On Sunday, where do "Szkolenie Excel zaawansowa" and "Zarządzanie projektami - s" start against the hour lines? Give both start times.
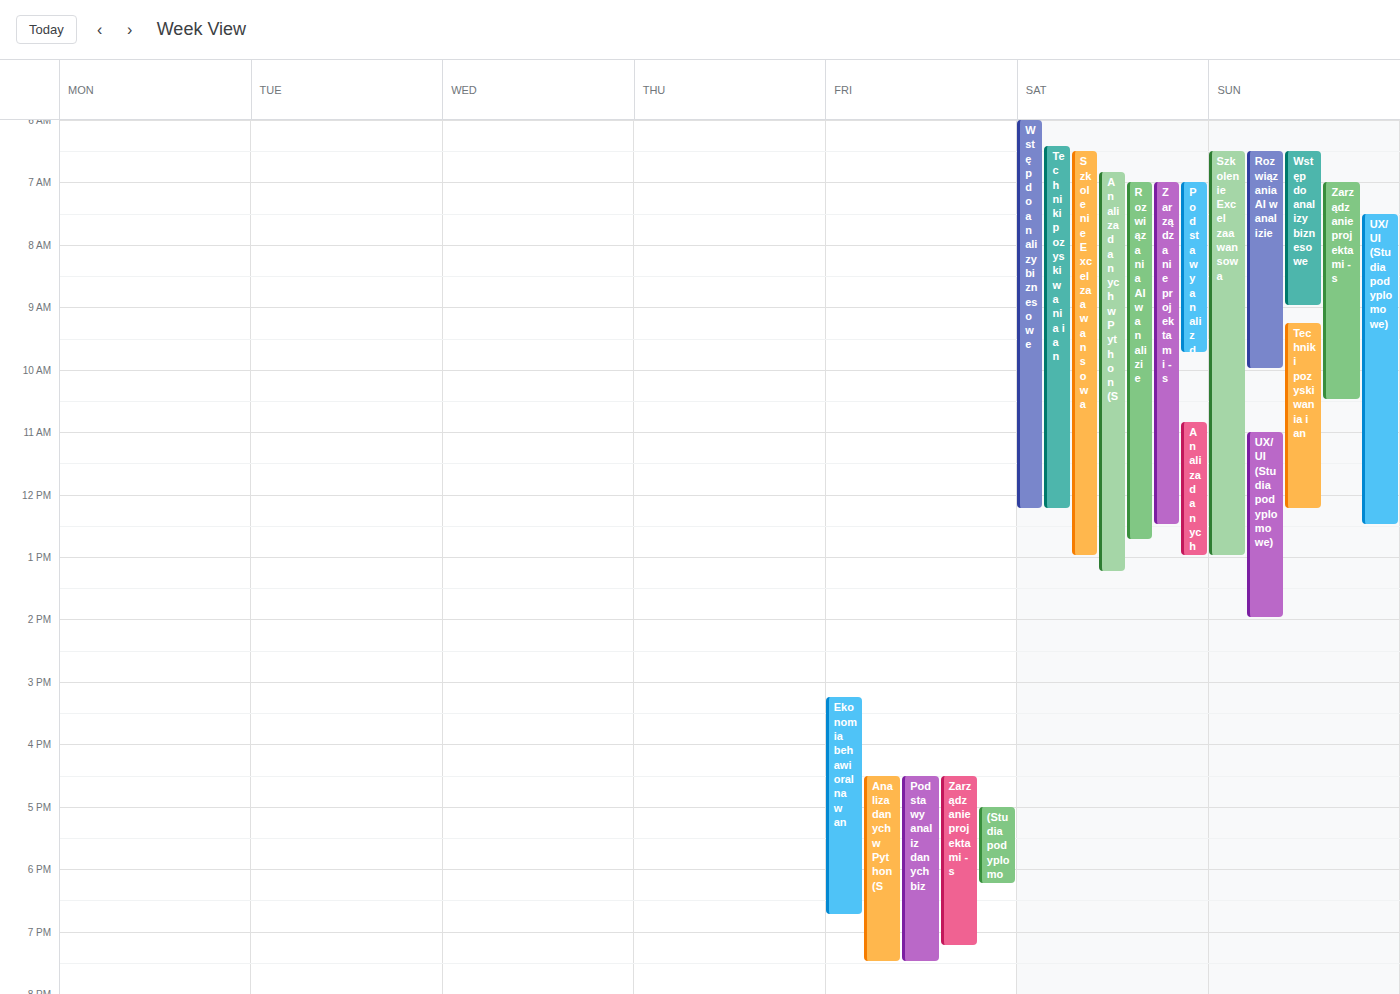
"Szkolenie Excel zaawansowa": 6:30 AM, halfway between the 6 AM and 7 AM lines. "Zarządzanie projektami - s": 7:00 AM, exactly on the 7 AM line.